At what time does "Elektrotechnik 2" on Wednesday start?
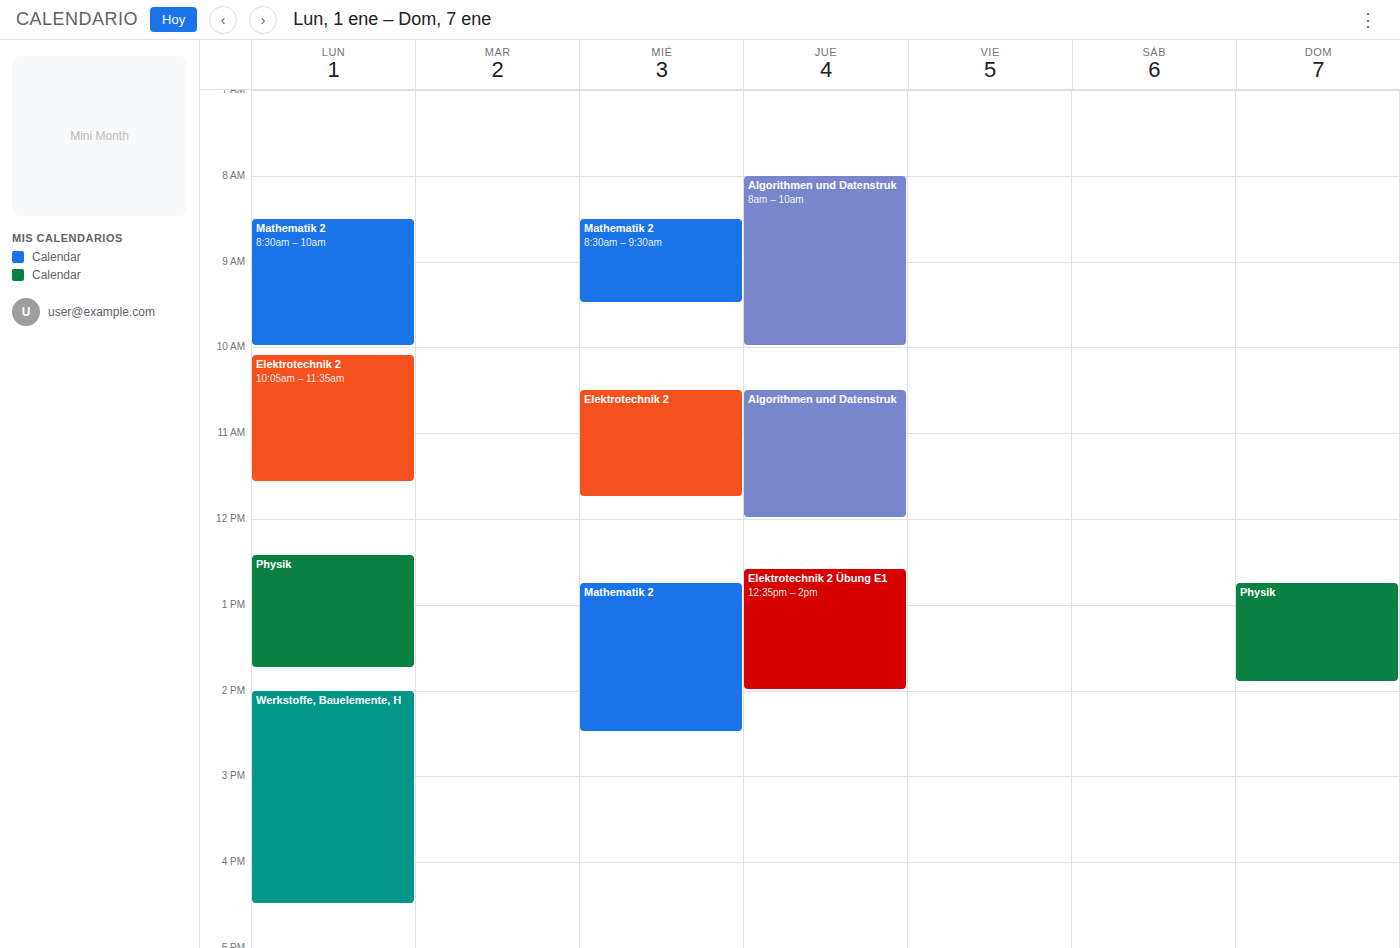
10:30 AM